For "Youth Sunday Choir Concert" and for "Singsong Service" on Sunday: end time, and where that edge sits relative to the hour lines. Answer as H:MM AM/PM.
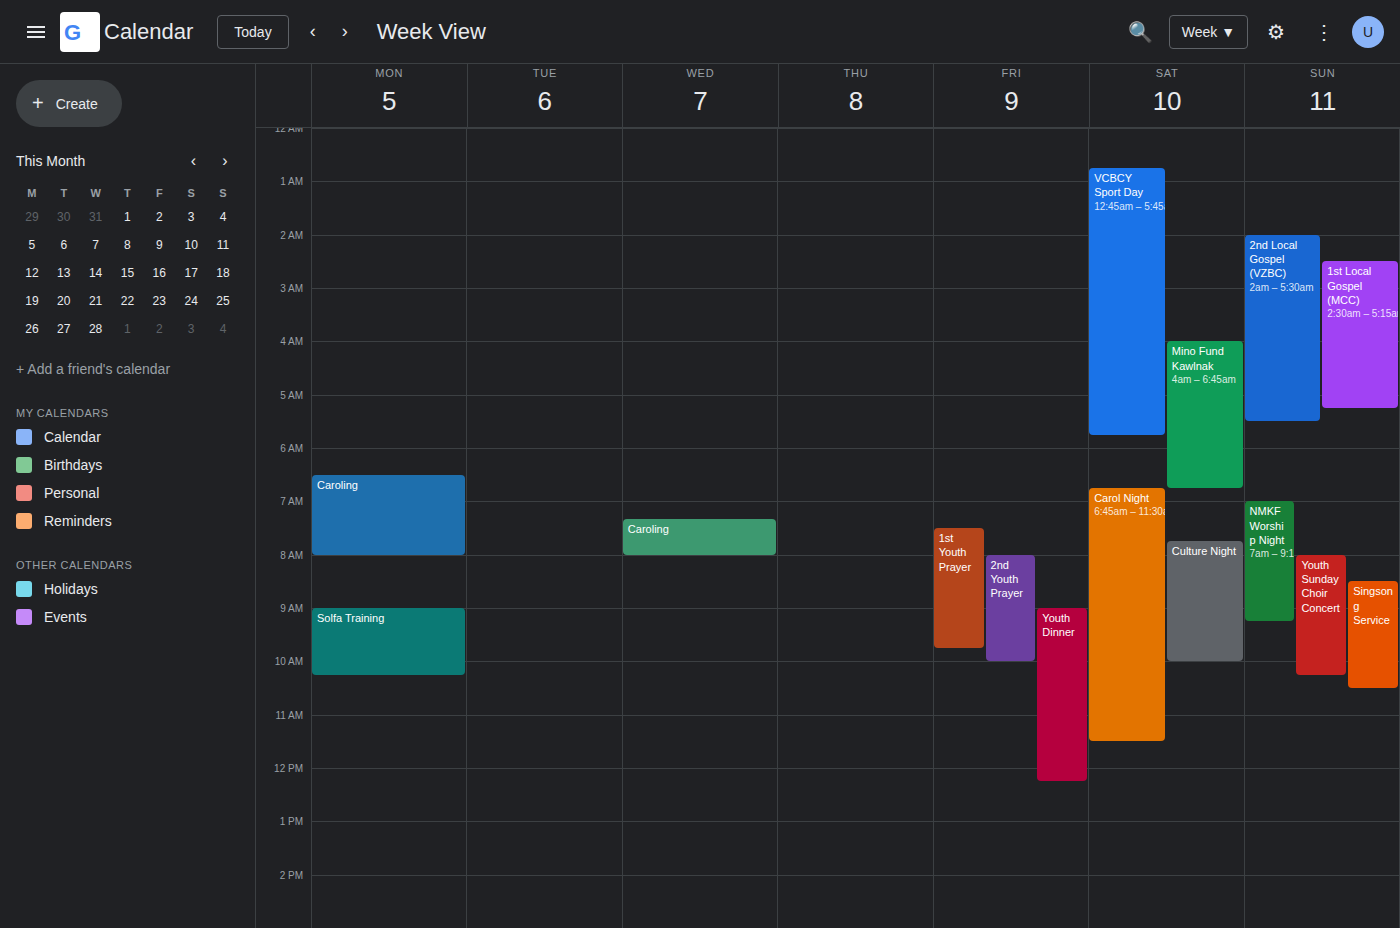
"Youth Sunday Choir Concert": 10:15 AM, neither: a quarter of the way from the 10 AM line to the 11 AM line. "Singsong Service": 10:30 AM, halfway between the 10 AM and 11 AM lines.